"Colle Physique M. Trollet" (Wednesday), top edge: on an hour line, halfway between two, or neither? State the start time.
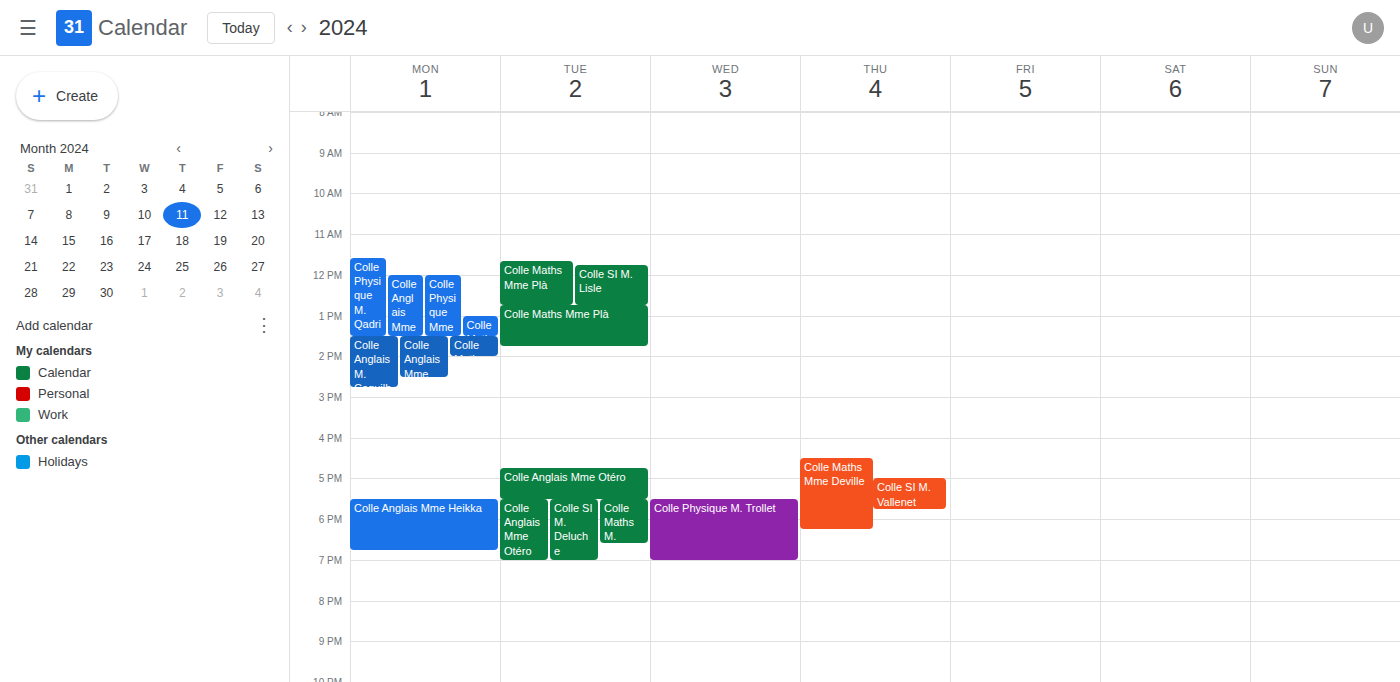
5:30 PM -- halfway between the 5 PM and 6 PM lines.